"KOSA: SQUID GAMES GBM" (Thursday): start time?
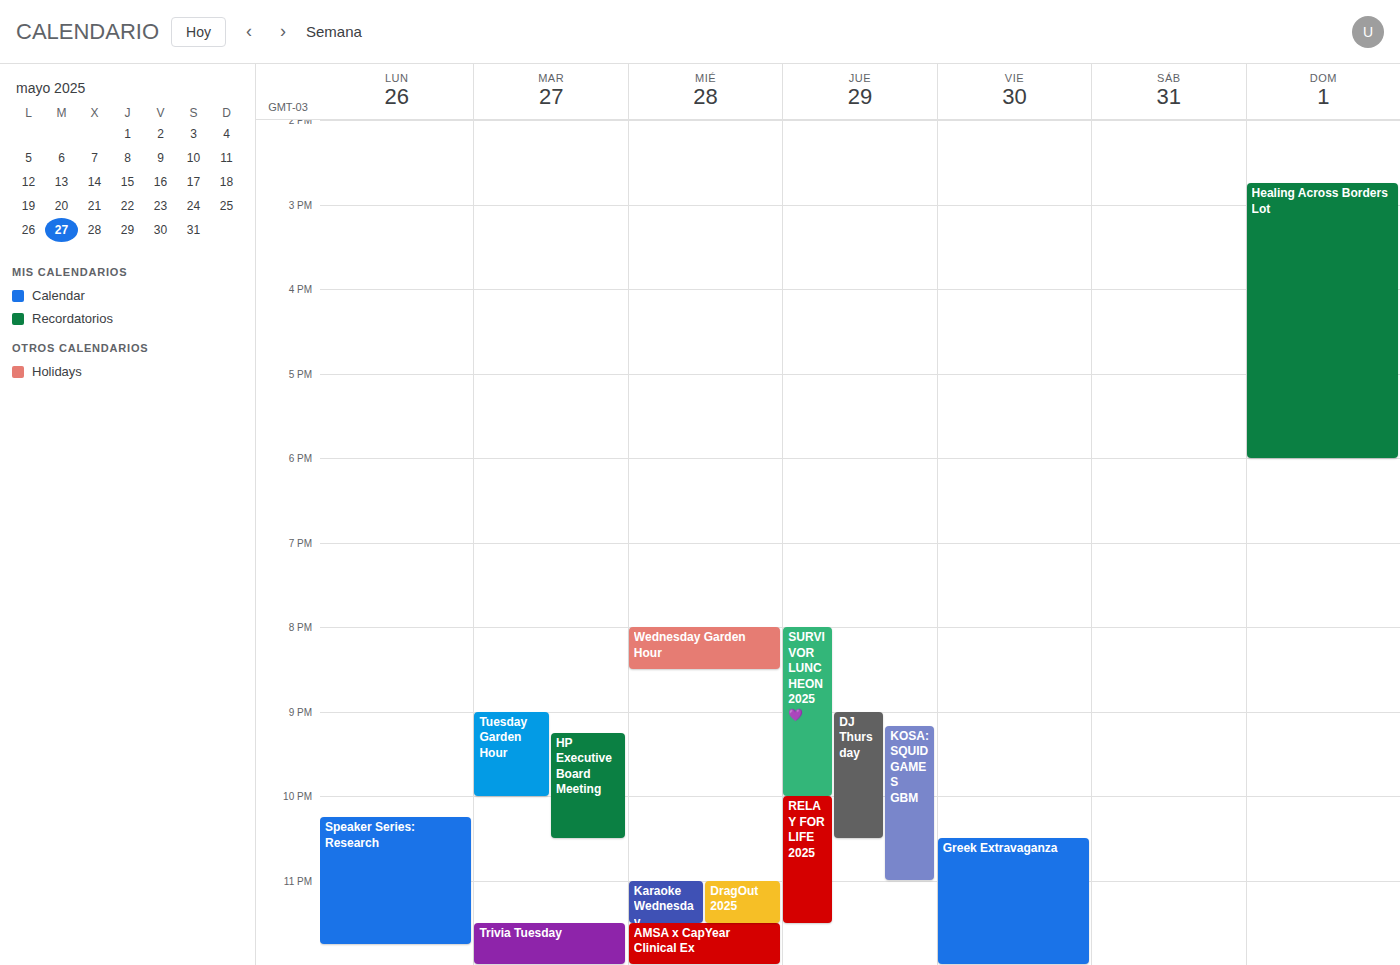
9:10 PM